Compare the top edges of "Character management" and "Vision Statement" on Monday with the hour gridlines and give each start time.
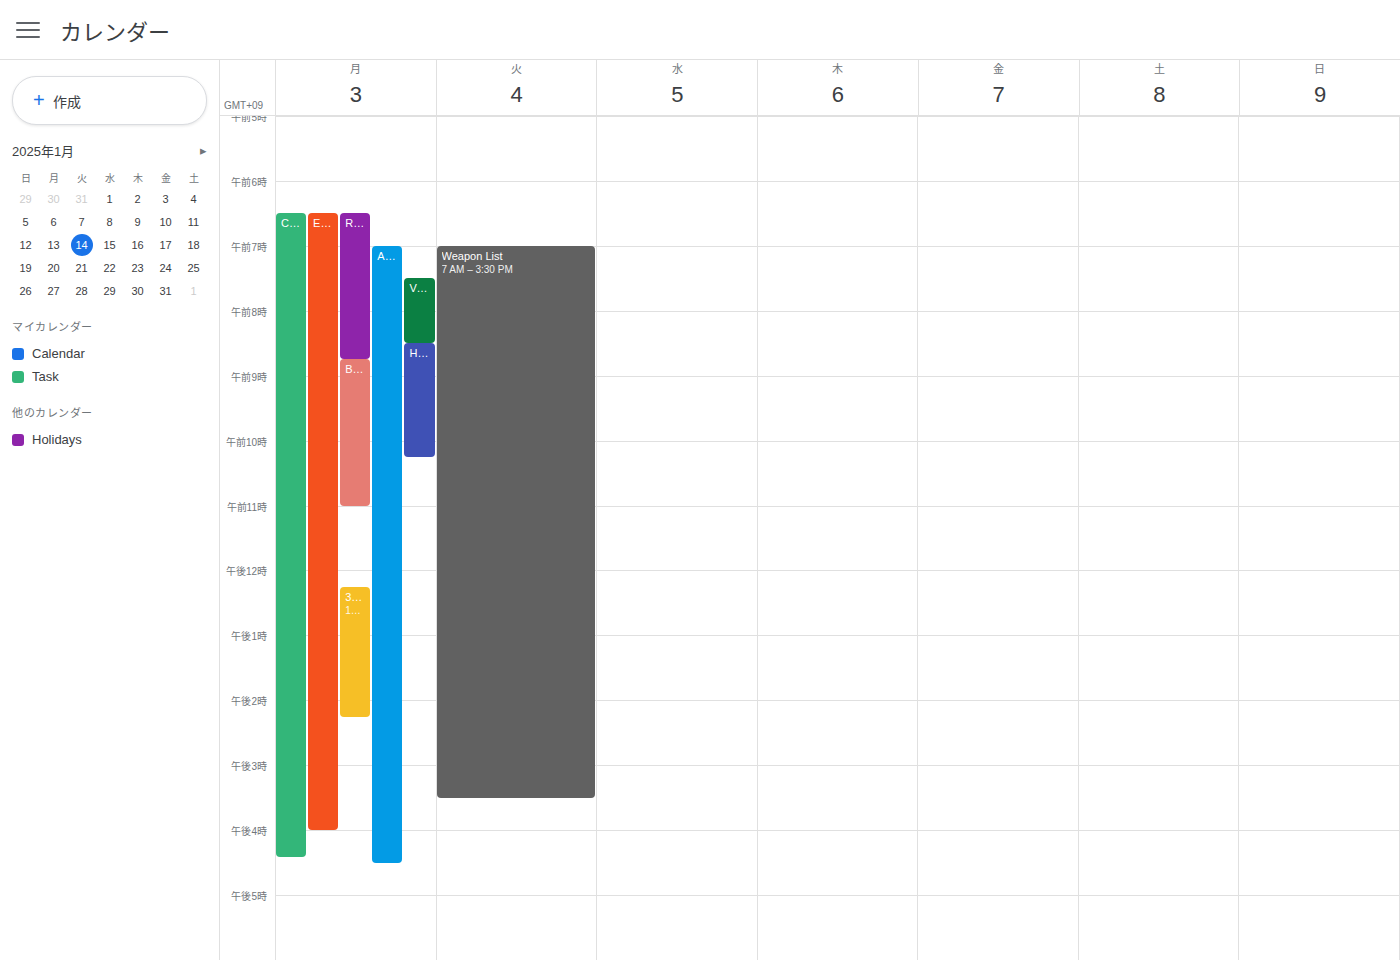
"Character management": 6:30 AM, halfway between the 6 AM and 7 AM lines. "Vision Statement": 7:30 AM, halfway between the 7 AM and 8 AM lines.